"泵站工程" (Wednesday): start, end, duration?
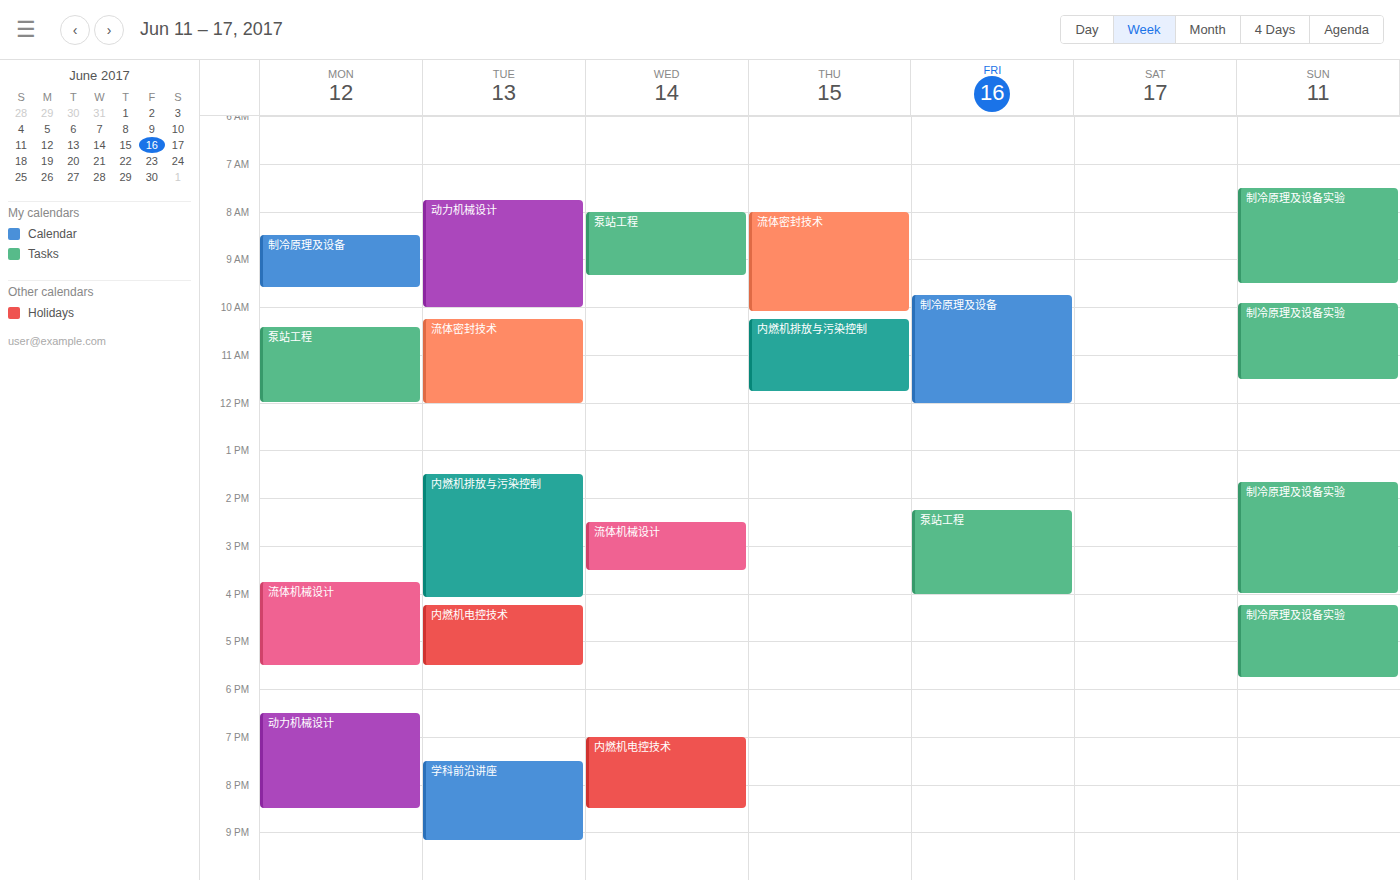
8:00 AM to 9:20 AM, 1 hour 20 minutes